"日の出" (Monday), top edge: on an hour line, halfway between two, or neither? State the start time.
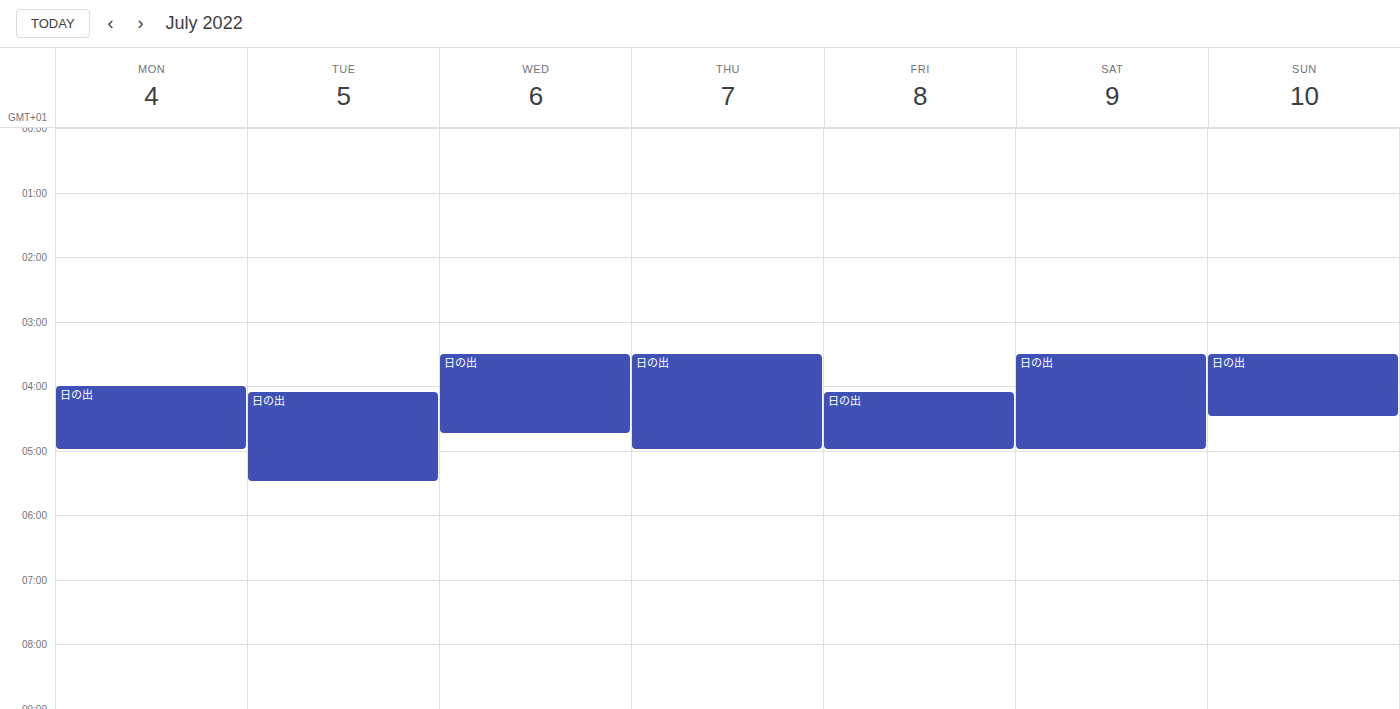
04:00 -- exactly on the 04:00 line.